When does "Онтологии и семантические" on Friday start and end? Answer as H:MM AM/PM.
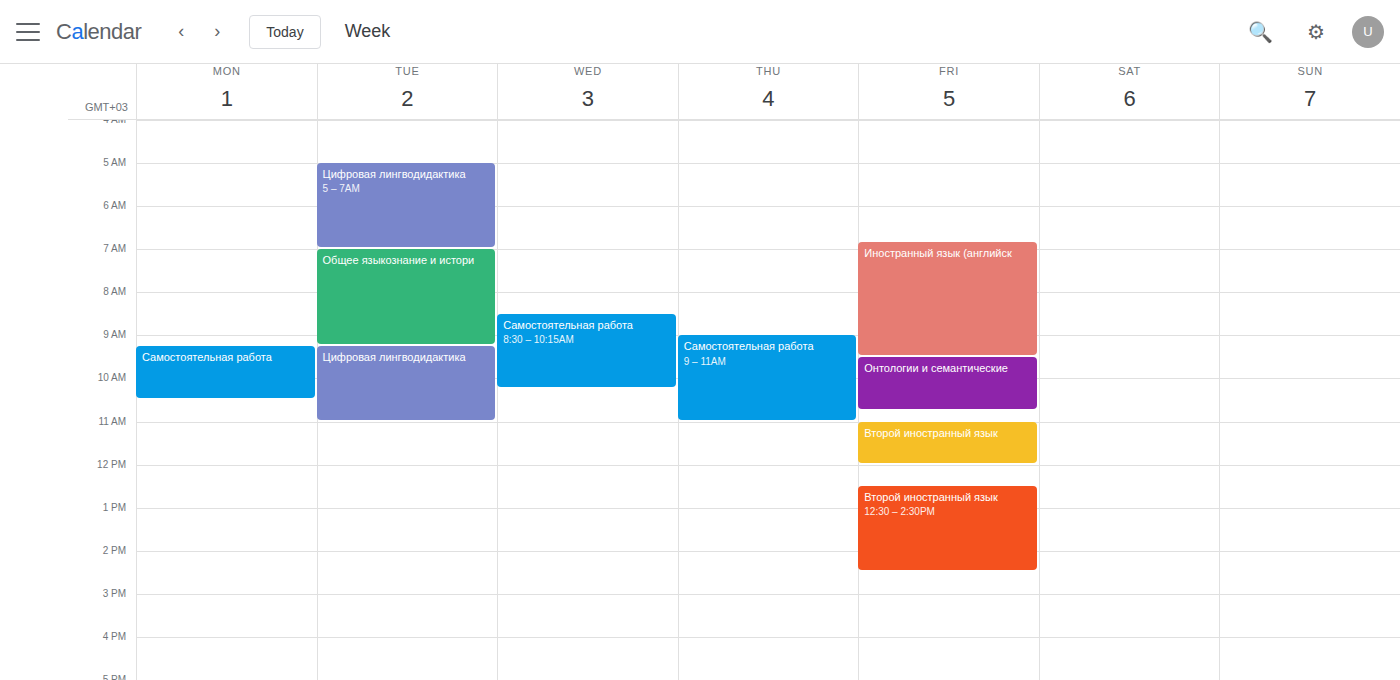
9:30 AM to 10:45 AM